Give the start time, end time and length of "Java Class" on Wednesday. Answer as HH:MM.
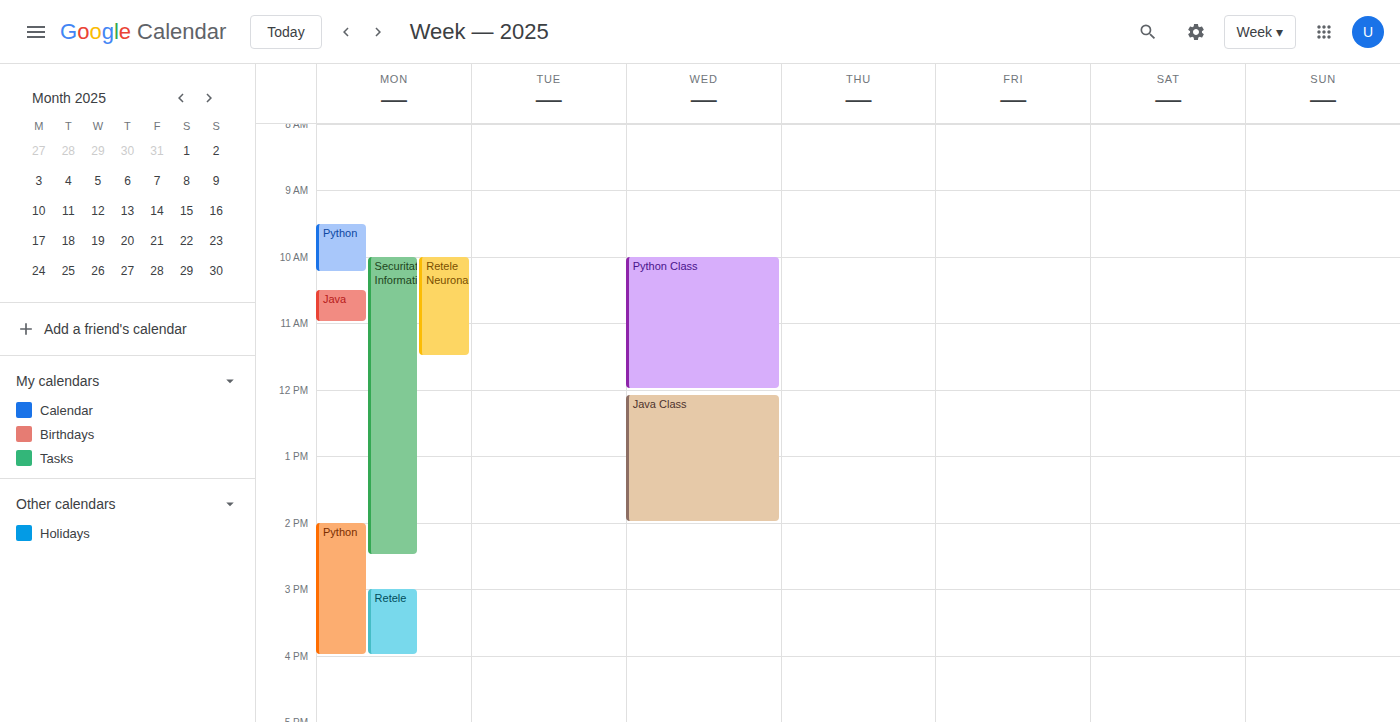
12:05 to 14:00, 1 hour 55 minutes